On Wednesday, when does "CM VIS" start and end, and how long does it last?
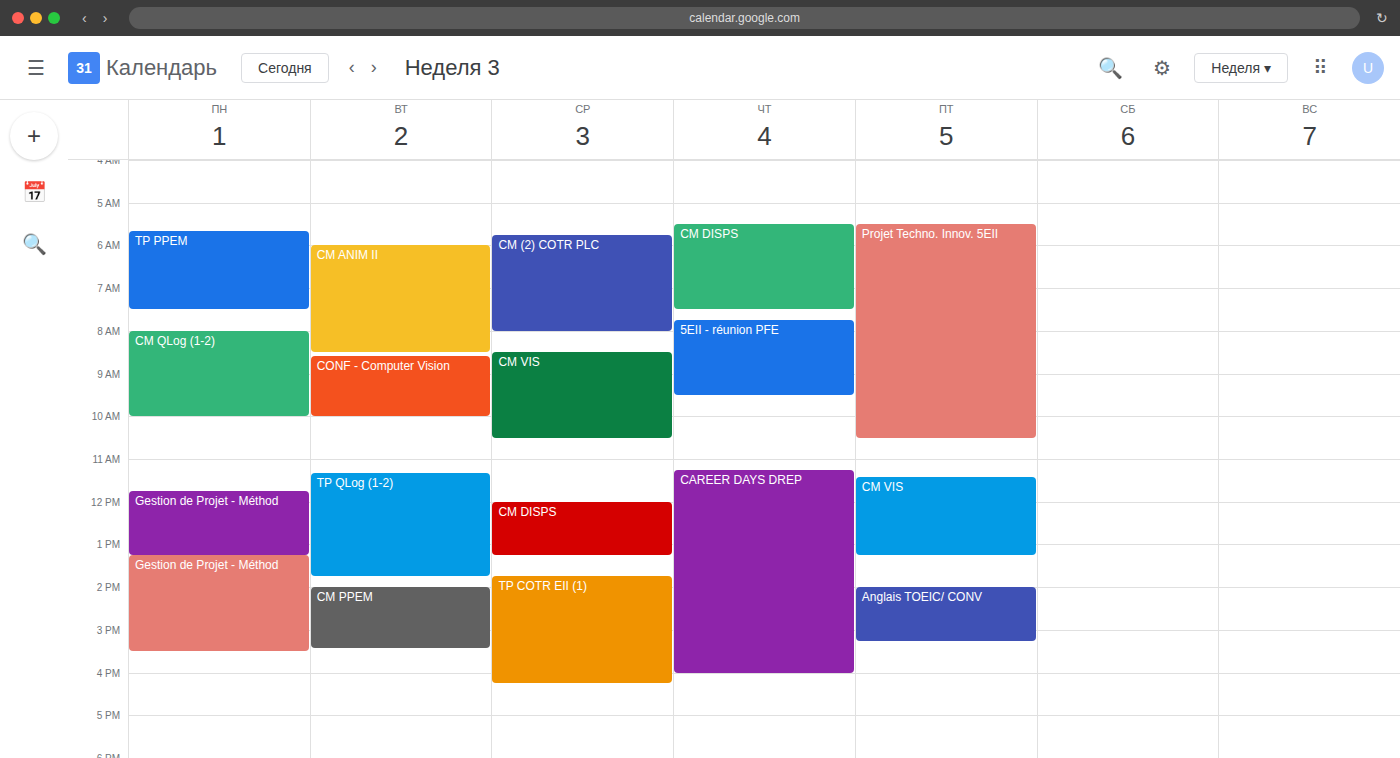
08:30 to 10:30, 2 hours